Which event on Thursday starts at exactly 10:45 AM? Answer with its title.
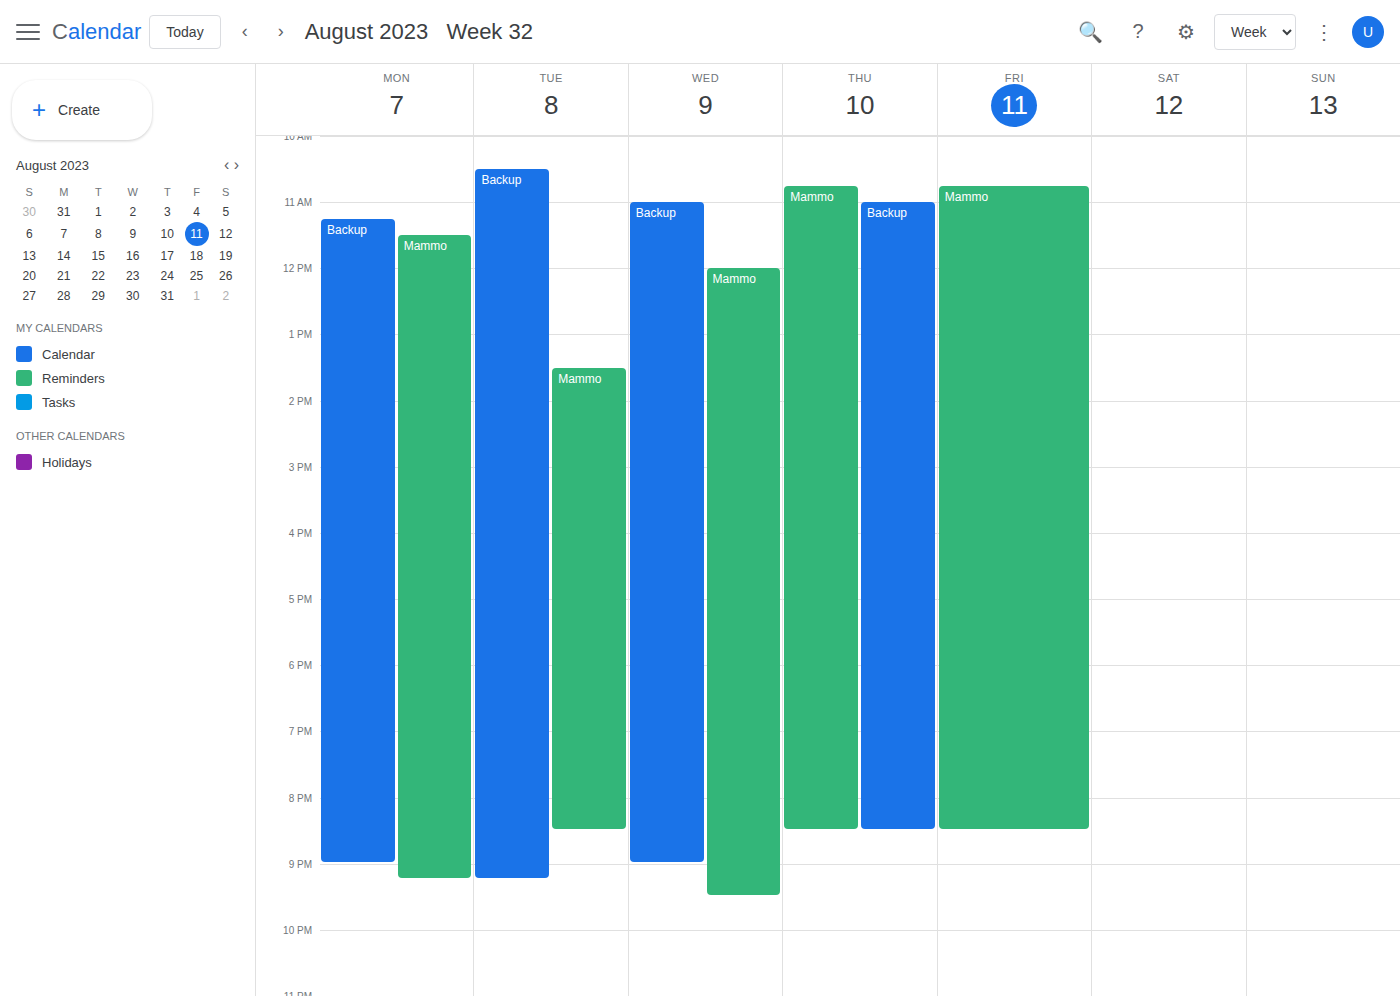
"Mammo"